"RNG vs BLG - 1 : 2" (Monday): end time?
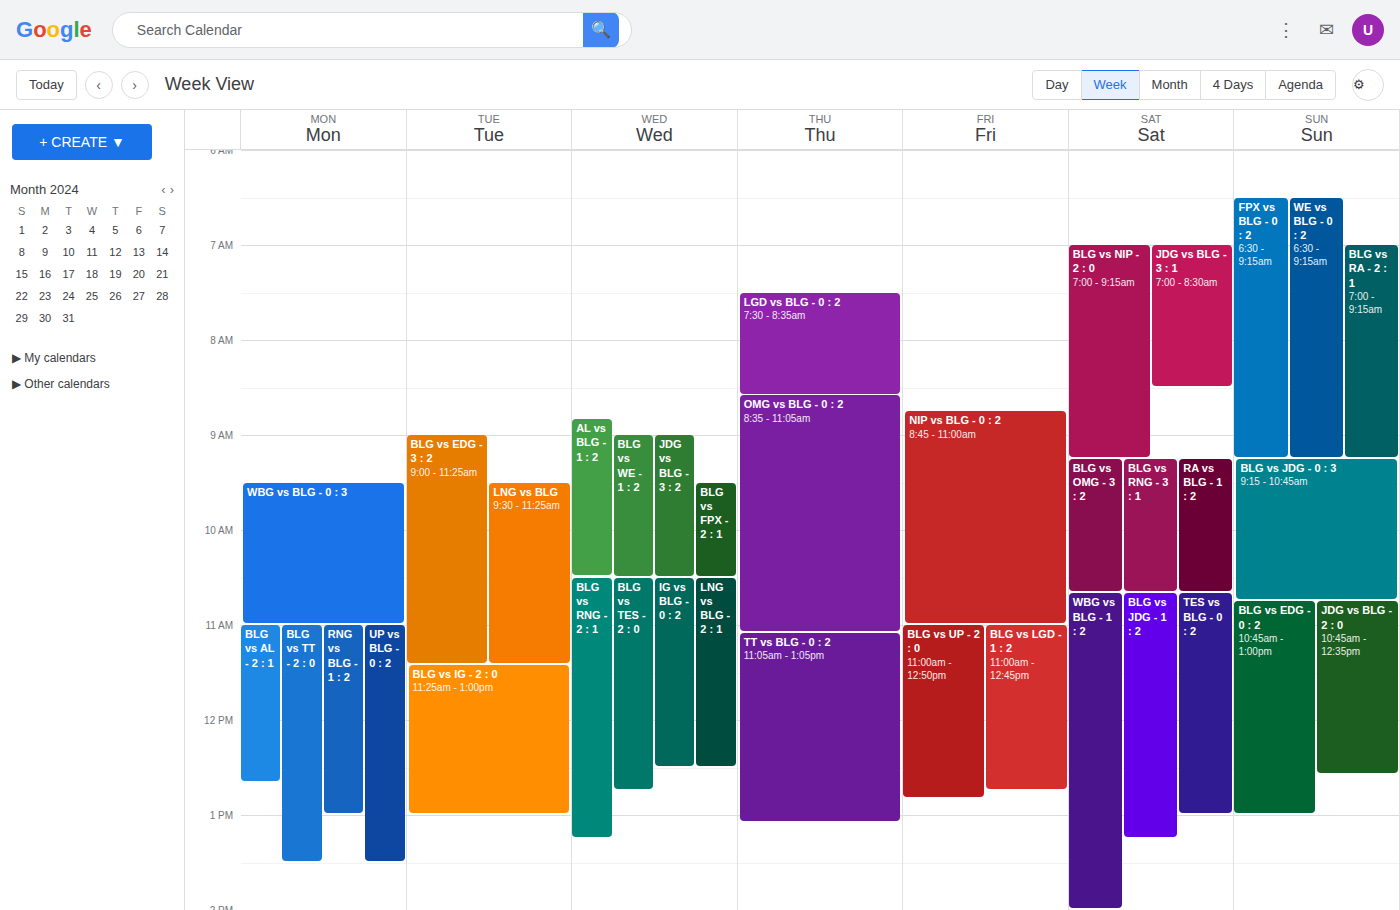
13:00